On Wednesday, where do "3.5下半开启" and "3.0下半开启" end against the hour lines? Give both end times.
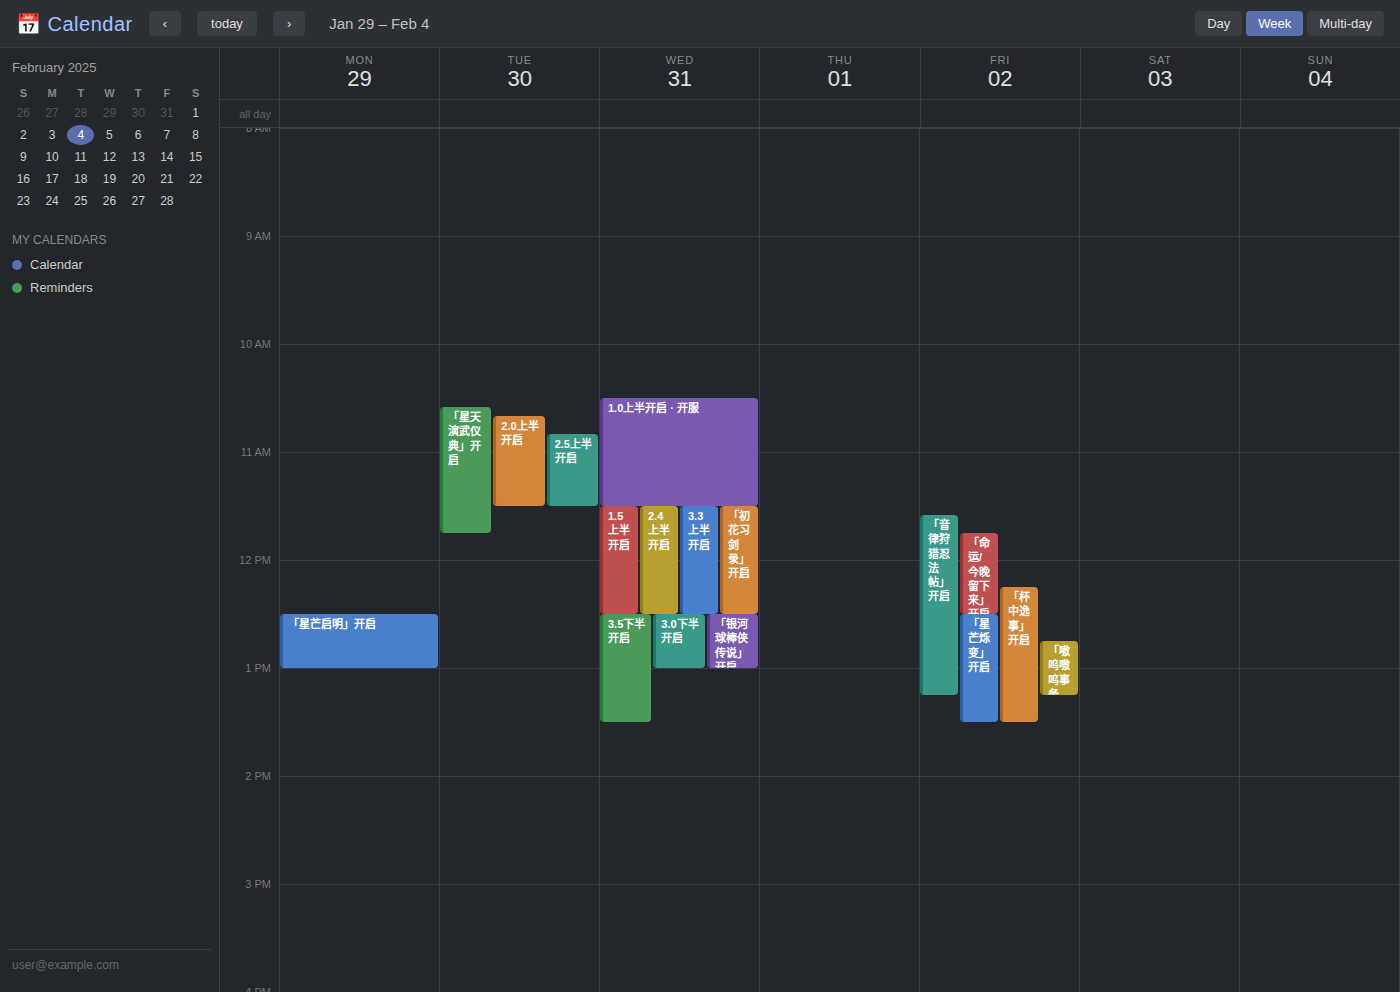
"3.5下半开启": 13:30, halfway between the 13:00 and 14:00 lines. "3.0下半开启": 13:00, exactly on the 13:00 line.